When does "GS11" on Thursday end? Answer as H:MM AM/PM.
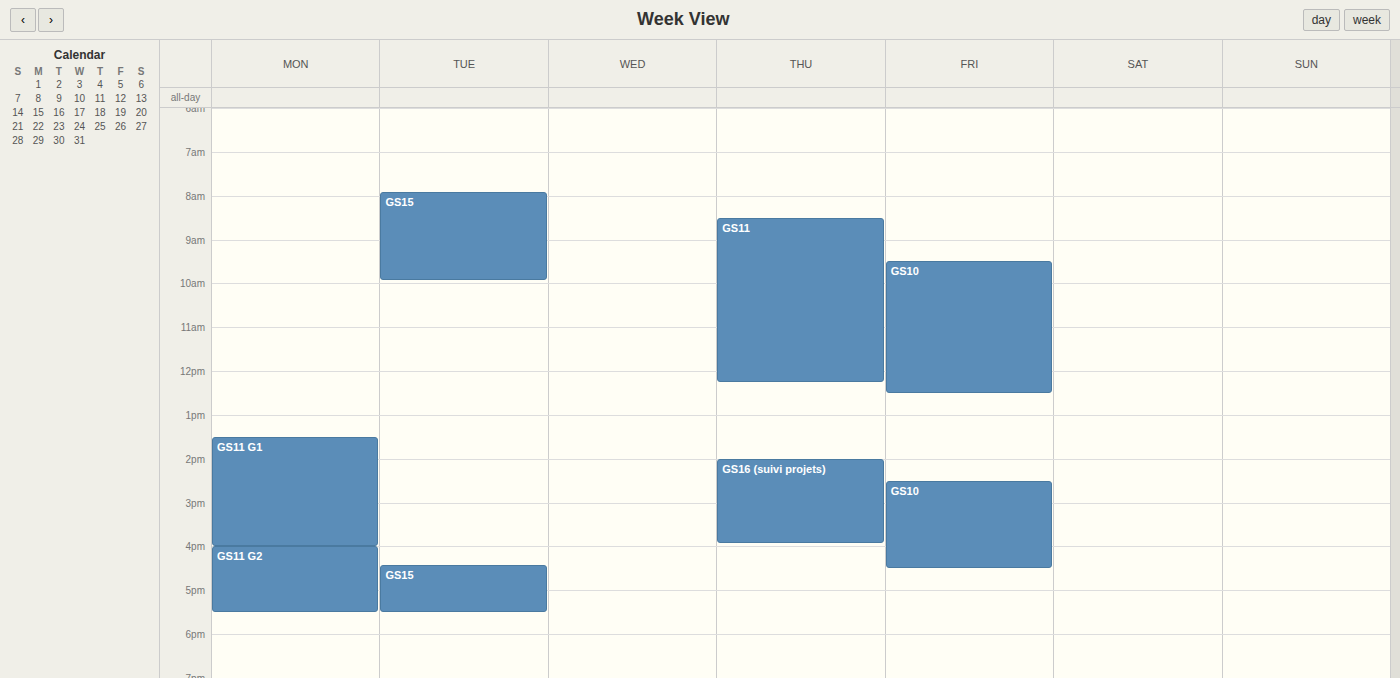
12:15 PM